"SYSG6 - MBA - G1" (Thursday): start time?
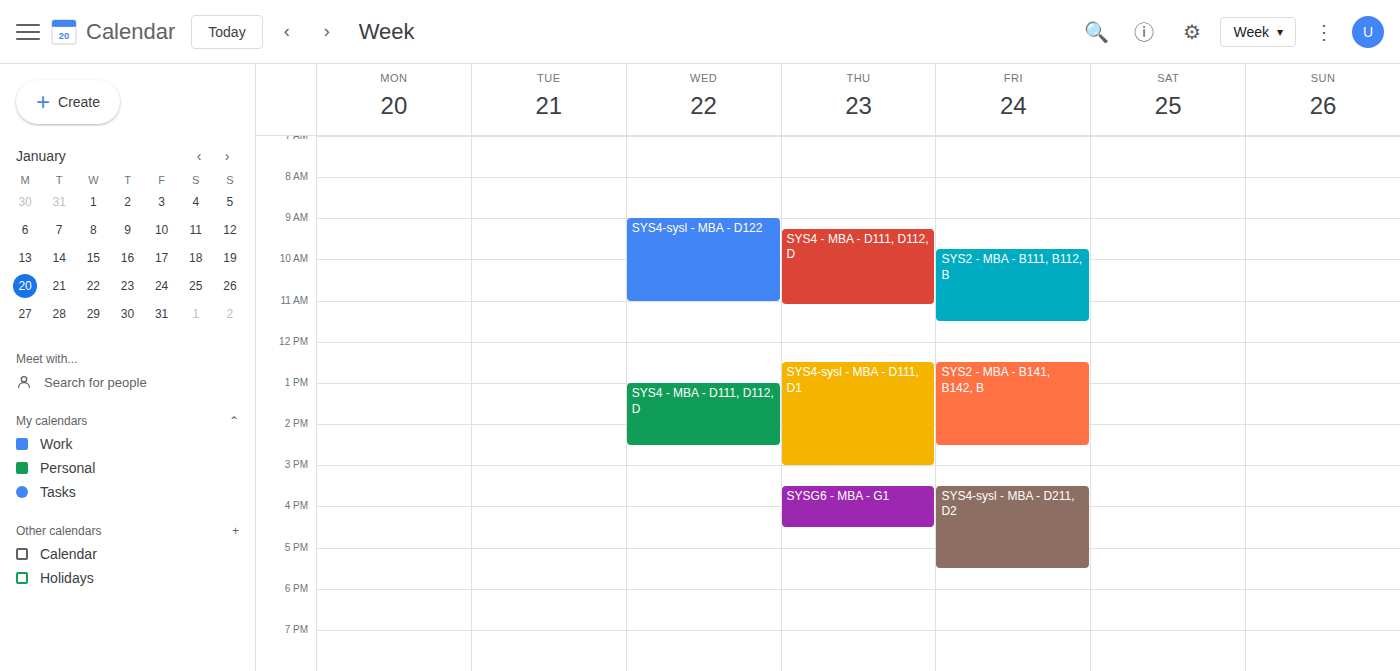
3:30 PM